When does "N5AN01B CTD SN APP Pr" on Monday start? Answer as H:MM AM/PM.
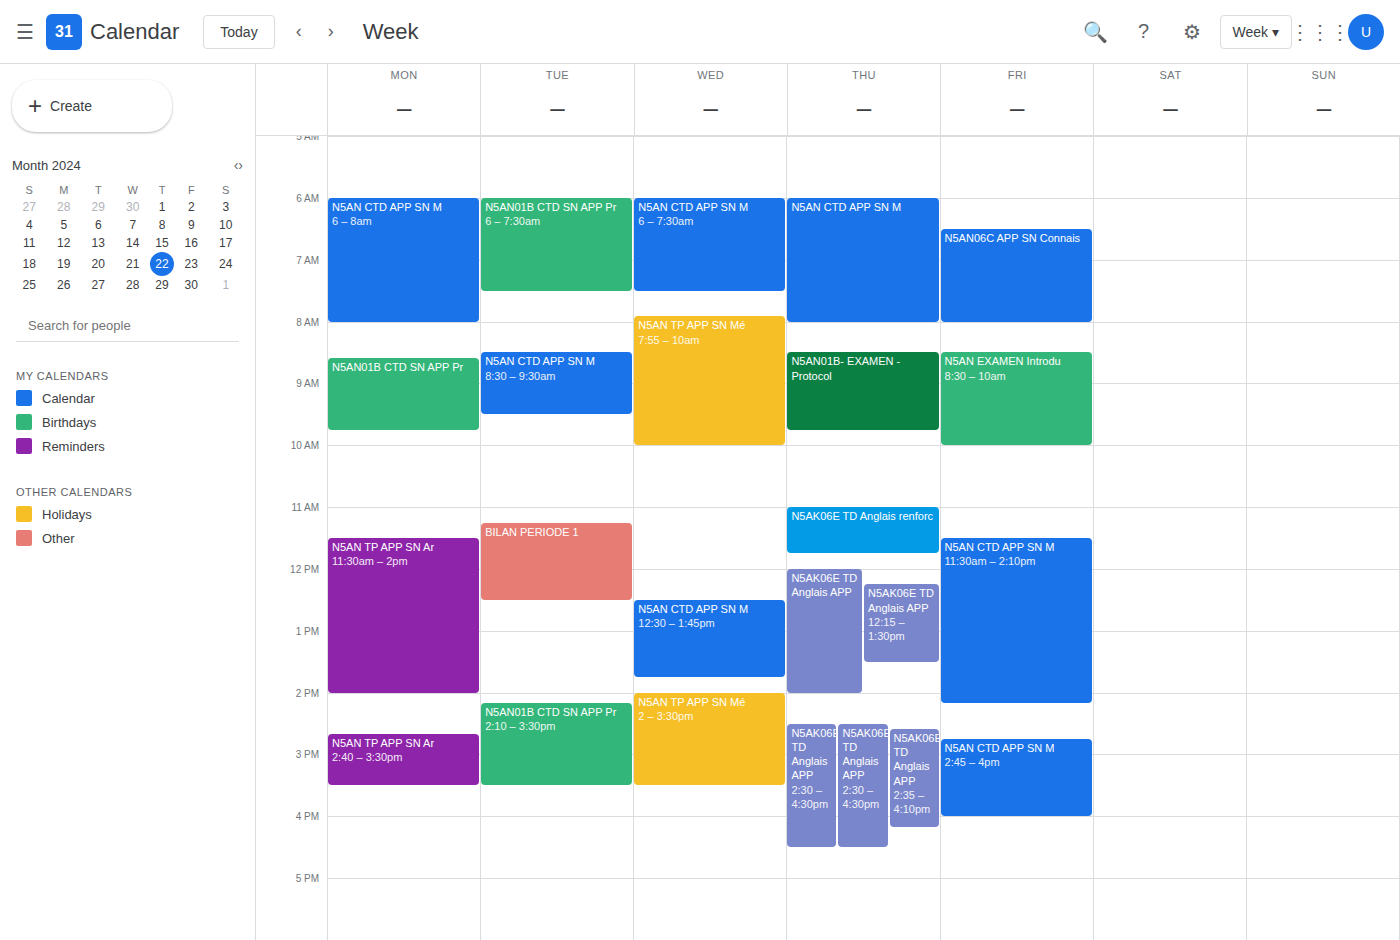
8:35 AM